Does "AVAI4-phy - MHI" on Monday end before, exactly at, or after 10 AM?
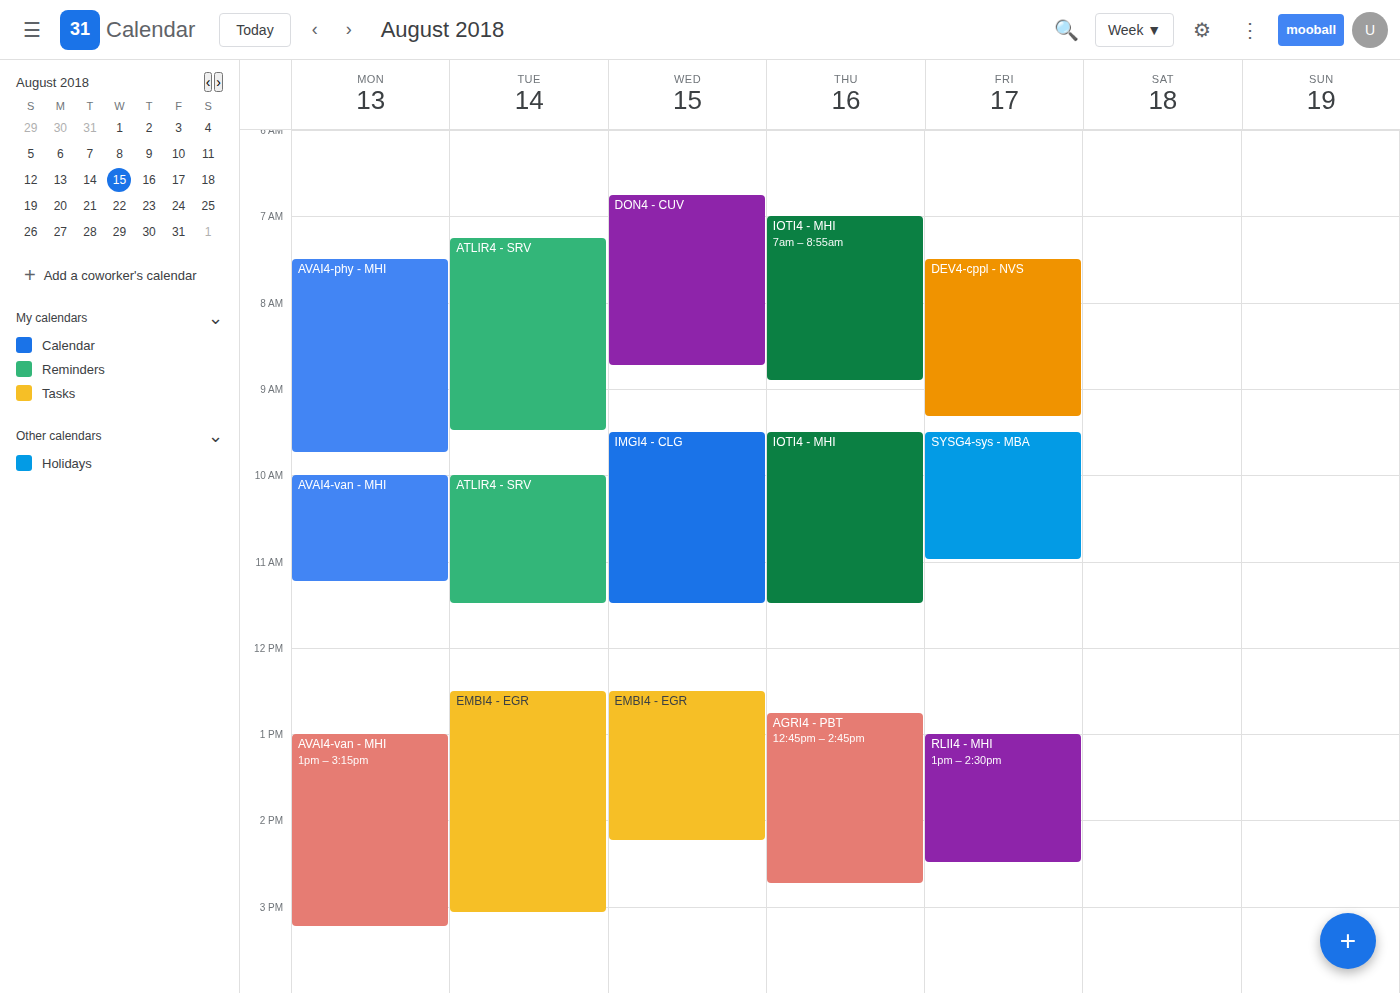
9:45 AM -- before 10 AM, 15 minutes above the 10 AM line.